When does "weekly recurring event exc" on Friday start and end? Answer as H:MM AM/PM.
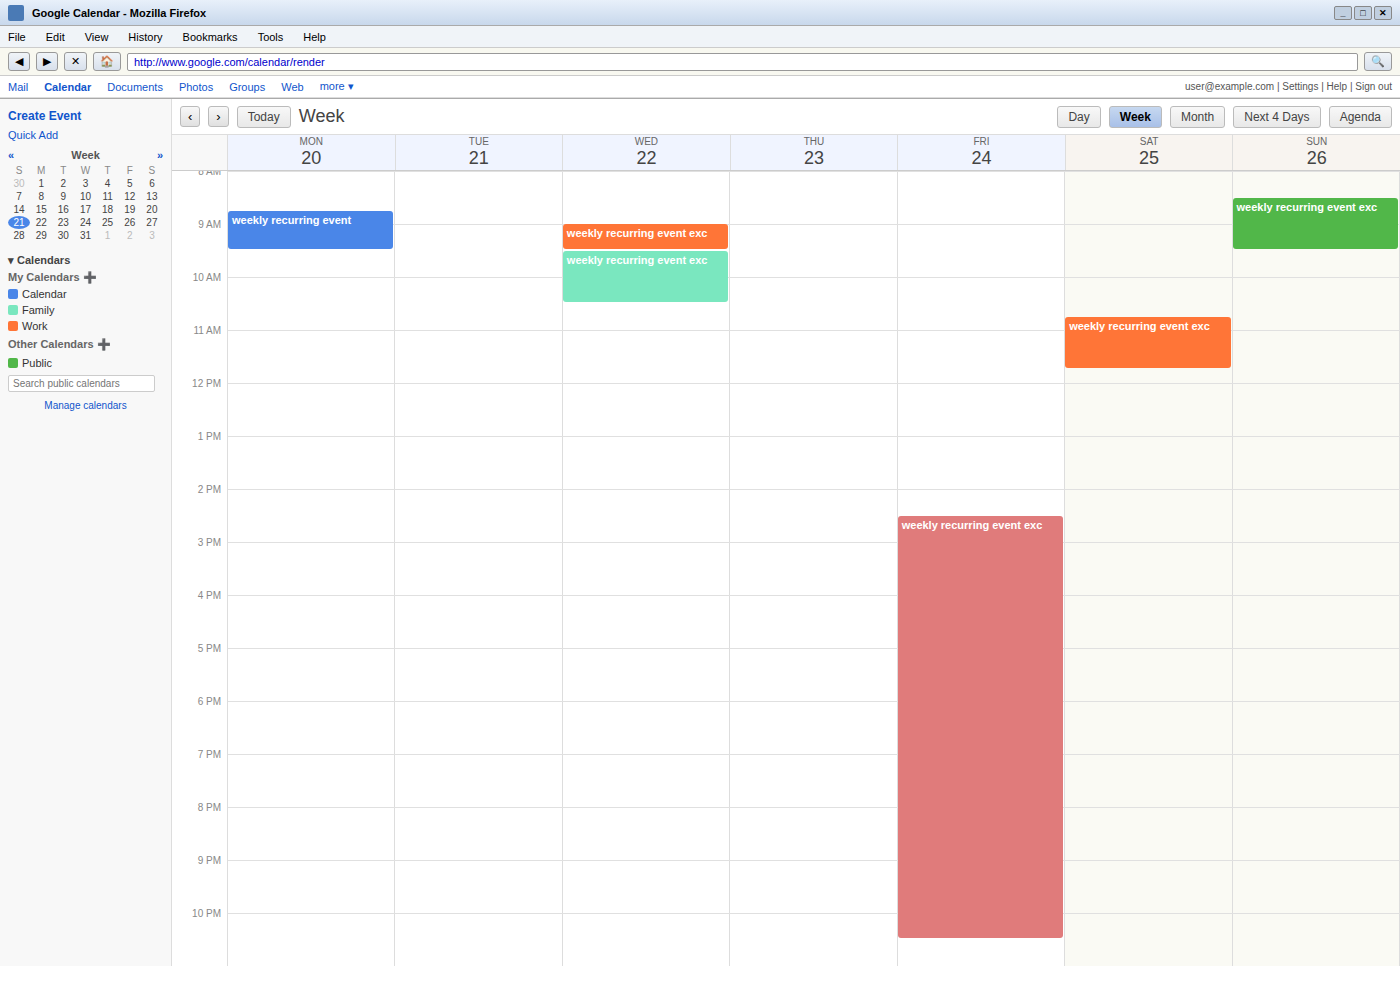
2:30 PM to 10:30 PM